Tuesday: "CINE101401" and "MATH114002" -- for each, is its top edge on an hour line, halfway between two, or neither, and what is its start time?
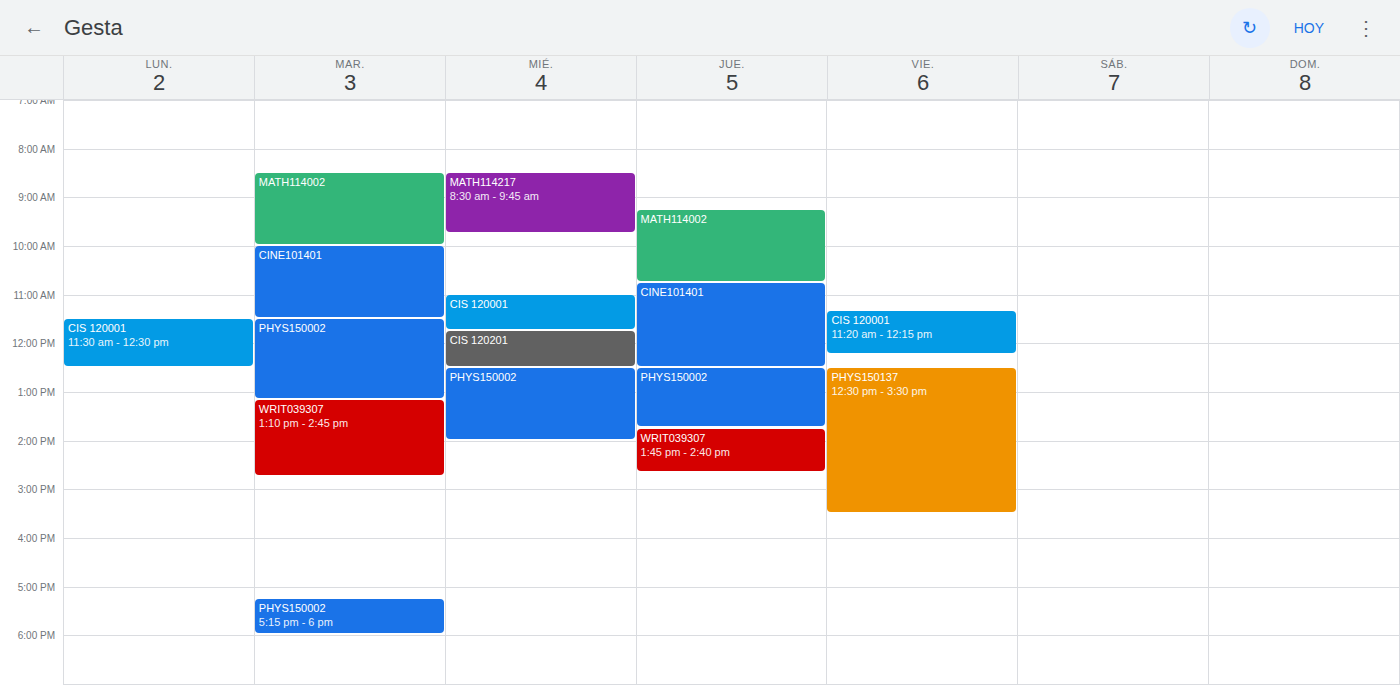
"CINE101401": 10:00 AM, exactly on the 10 AM line. "MATH114002": 8:30 AM, halfway between the 8 AM and 9 AM lines.